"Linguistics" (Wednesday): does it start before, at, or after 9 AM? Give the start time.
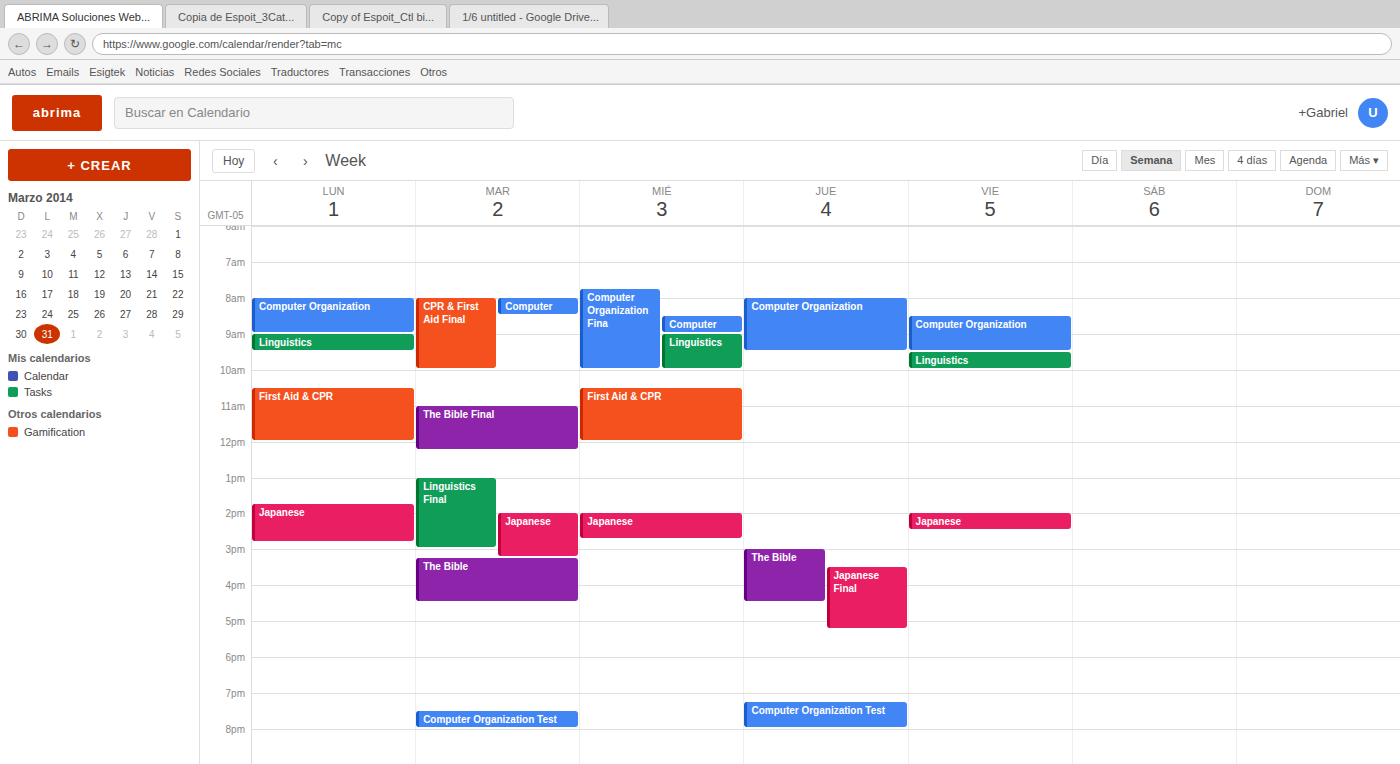
9:00 AM -- exactly at 9 AM, on the 9 AM line.